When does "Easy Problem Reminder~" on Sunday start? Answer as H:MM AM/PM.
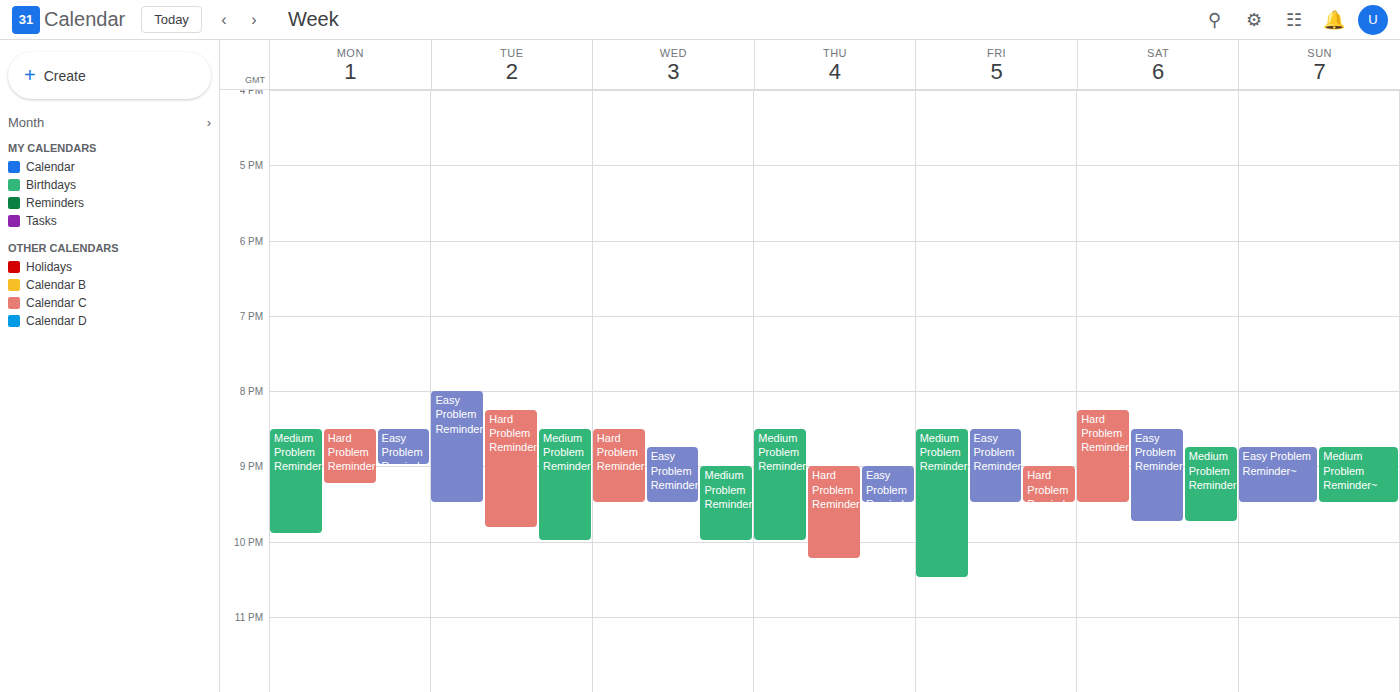
8:45 PM